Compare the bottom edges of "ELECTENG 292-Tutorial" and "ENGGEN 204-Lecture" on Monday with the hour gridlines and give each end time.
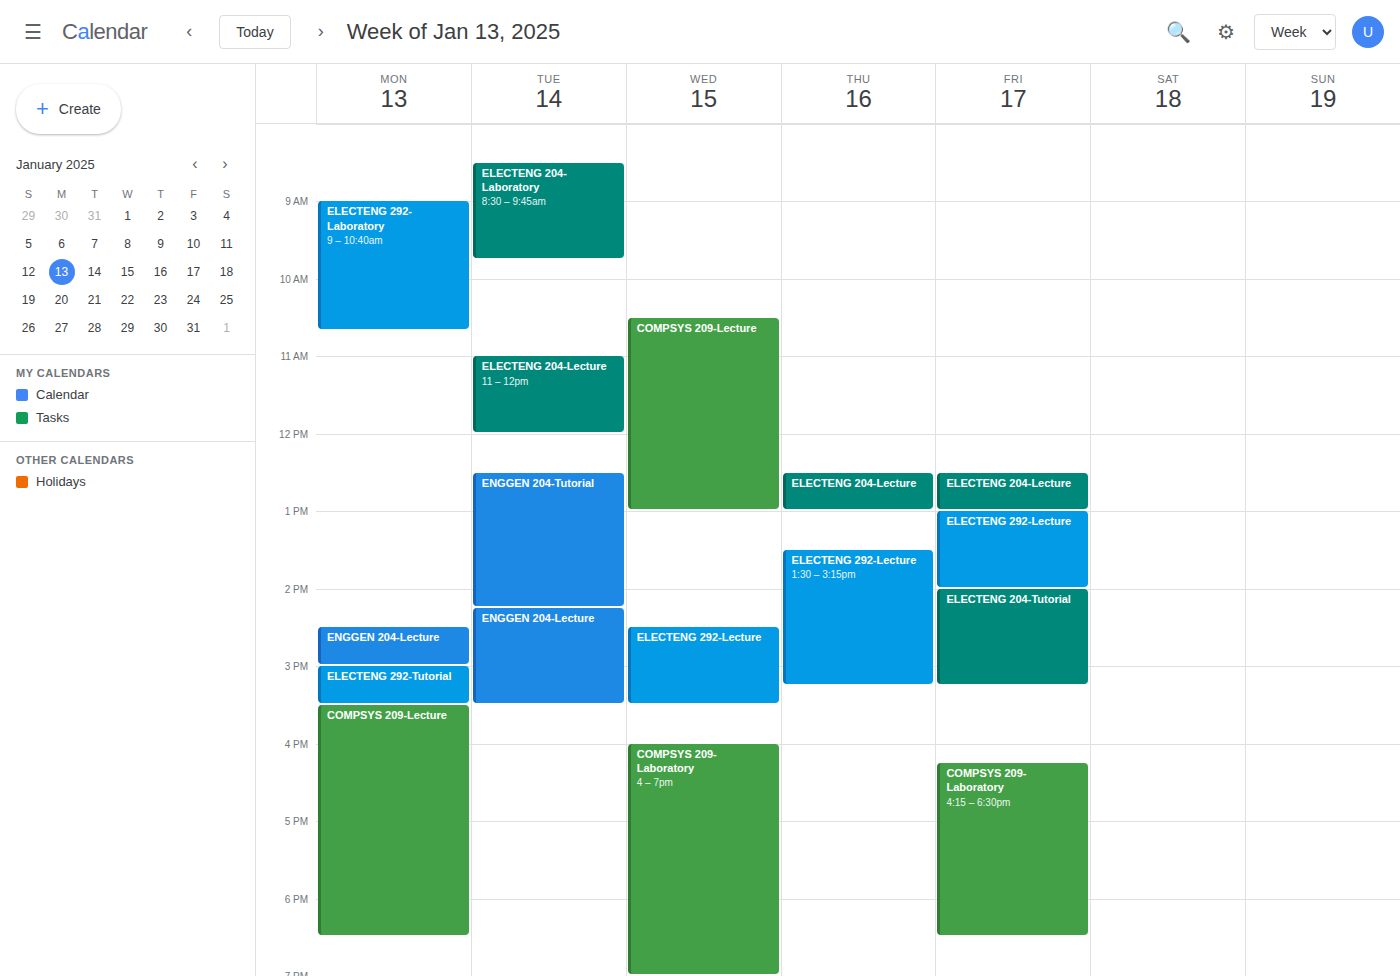
"ELECTENG 292-Tutorial": 3:30 PM, halfway between the 3 PM and 4 PM lines. "ENGGEN 204-Lecture": 3:00 PM, exactly on the 3 PM line.